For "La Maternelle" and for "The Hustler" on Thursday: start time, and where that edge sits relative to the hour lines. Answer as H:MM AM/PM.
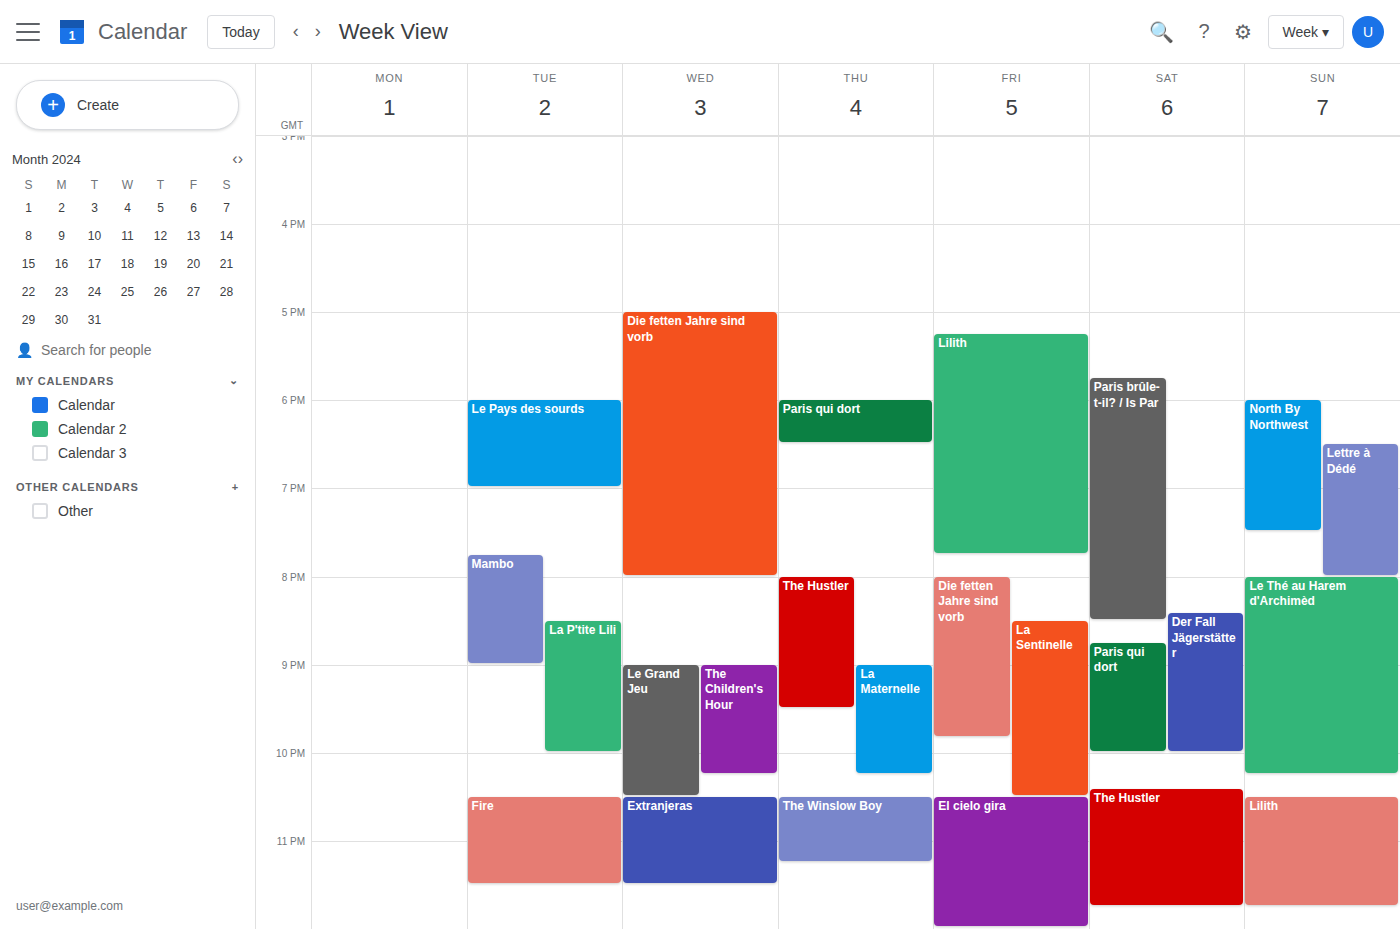
"La Maternelle": 9:00 PM, exactly on the 9 PM line. "The Hustler": 8:00 PM, exactly on the 8 PM line.